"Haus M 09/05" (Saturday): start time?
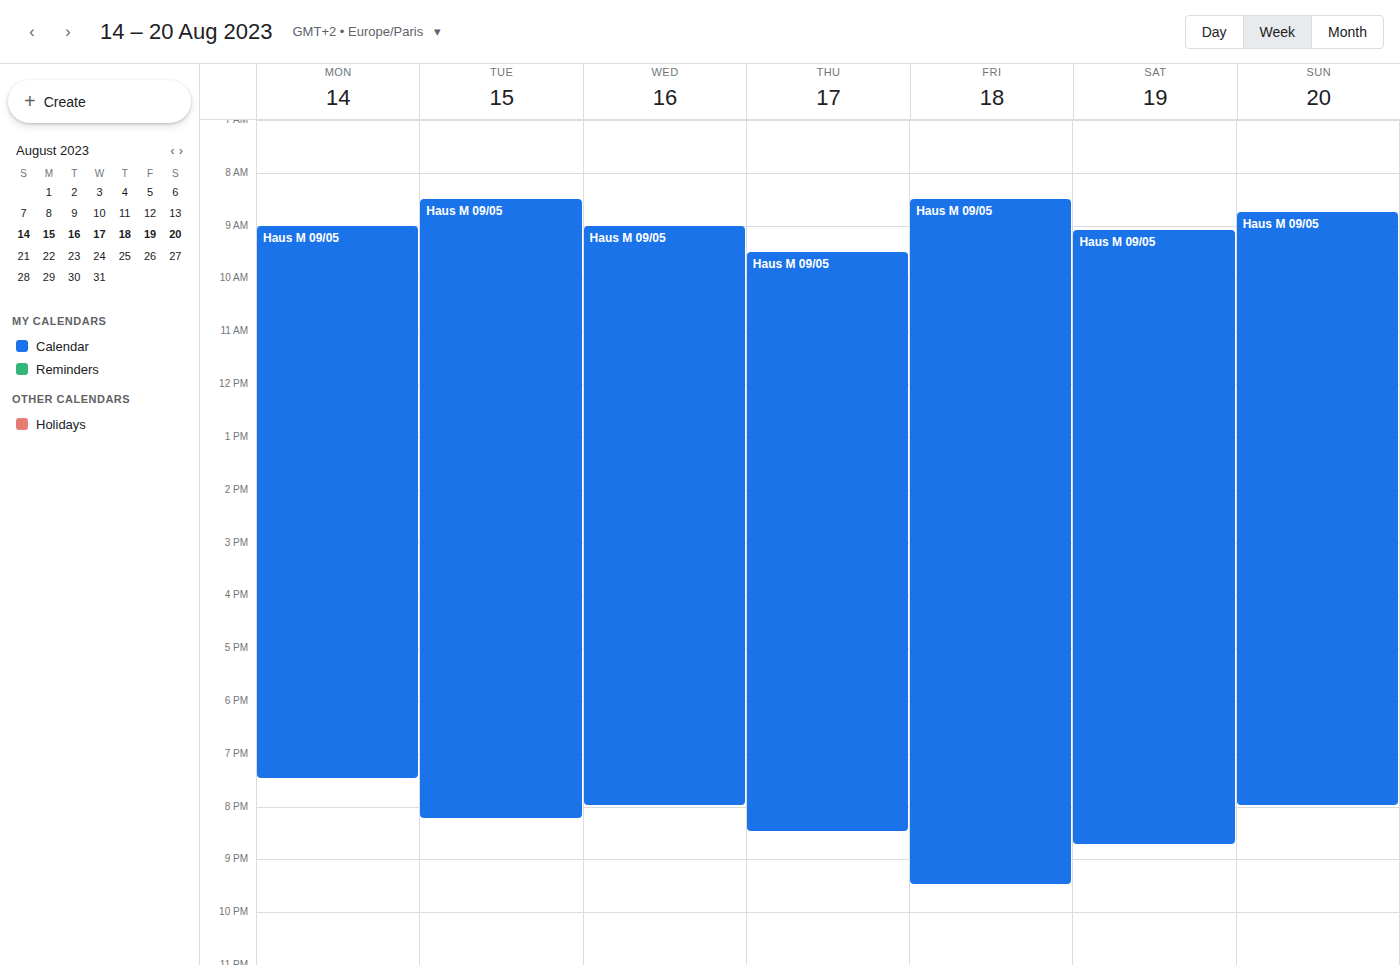
9:05 AM